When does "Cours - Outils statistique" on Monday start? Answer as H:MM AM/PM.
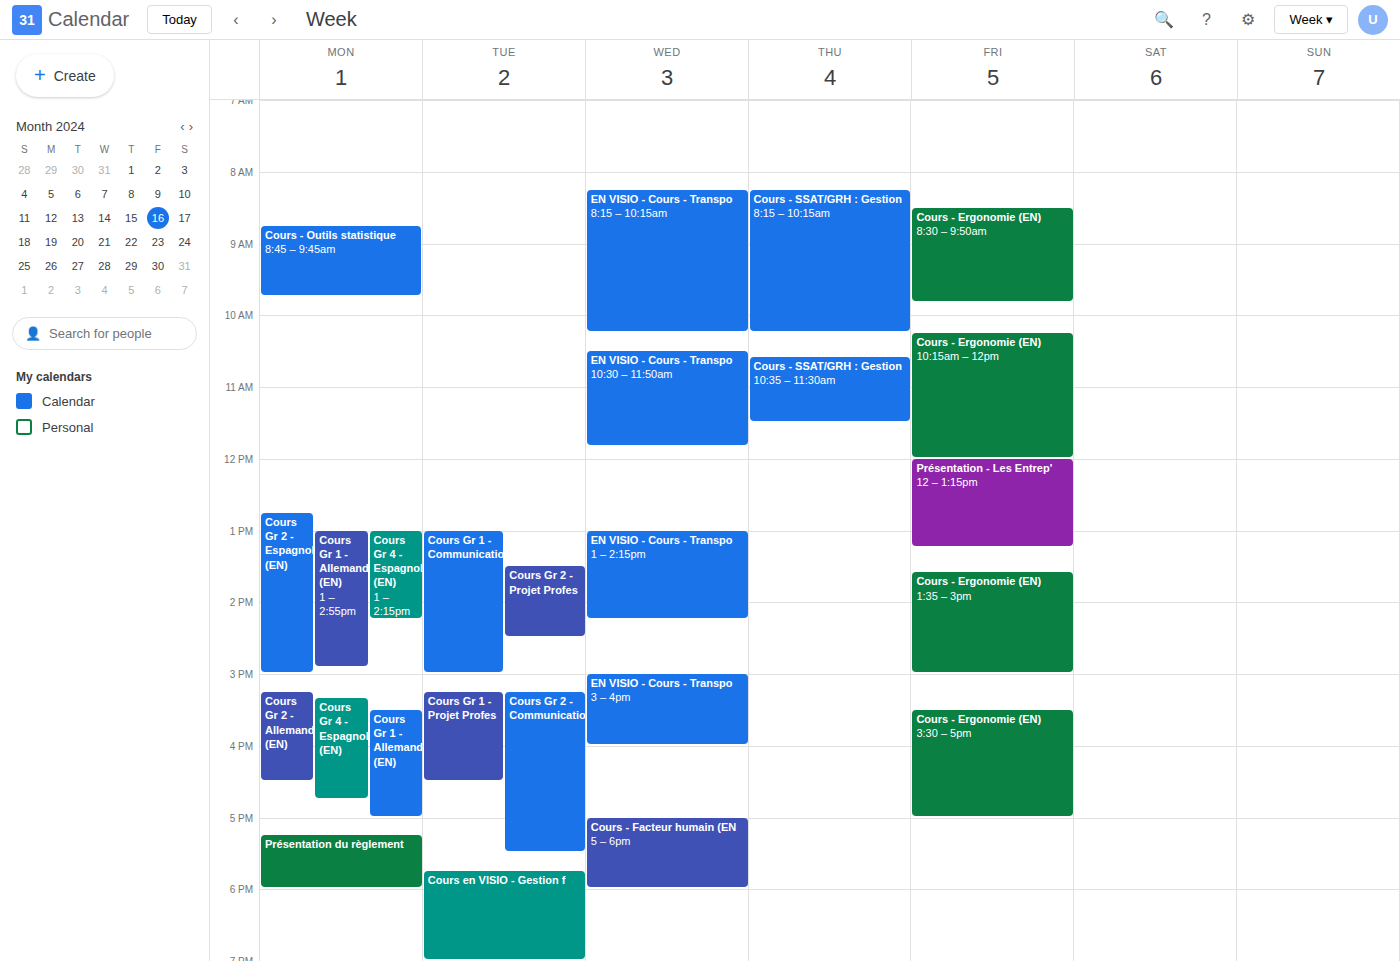
8:45 AM